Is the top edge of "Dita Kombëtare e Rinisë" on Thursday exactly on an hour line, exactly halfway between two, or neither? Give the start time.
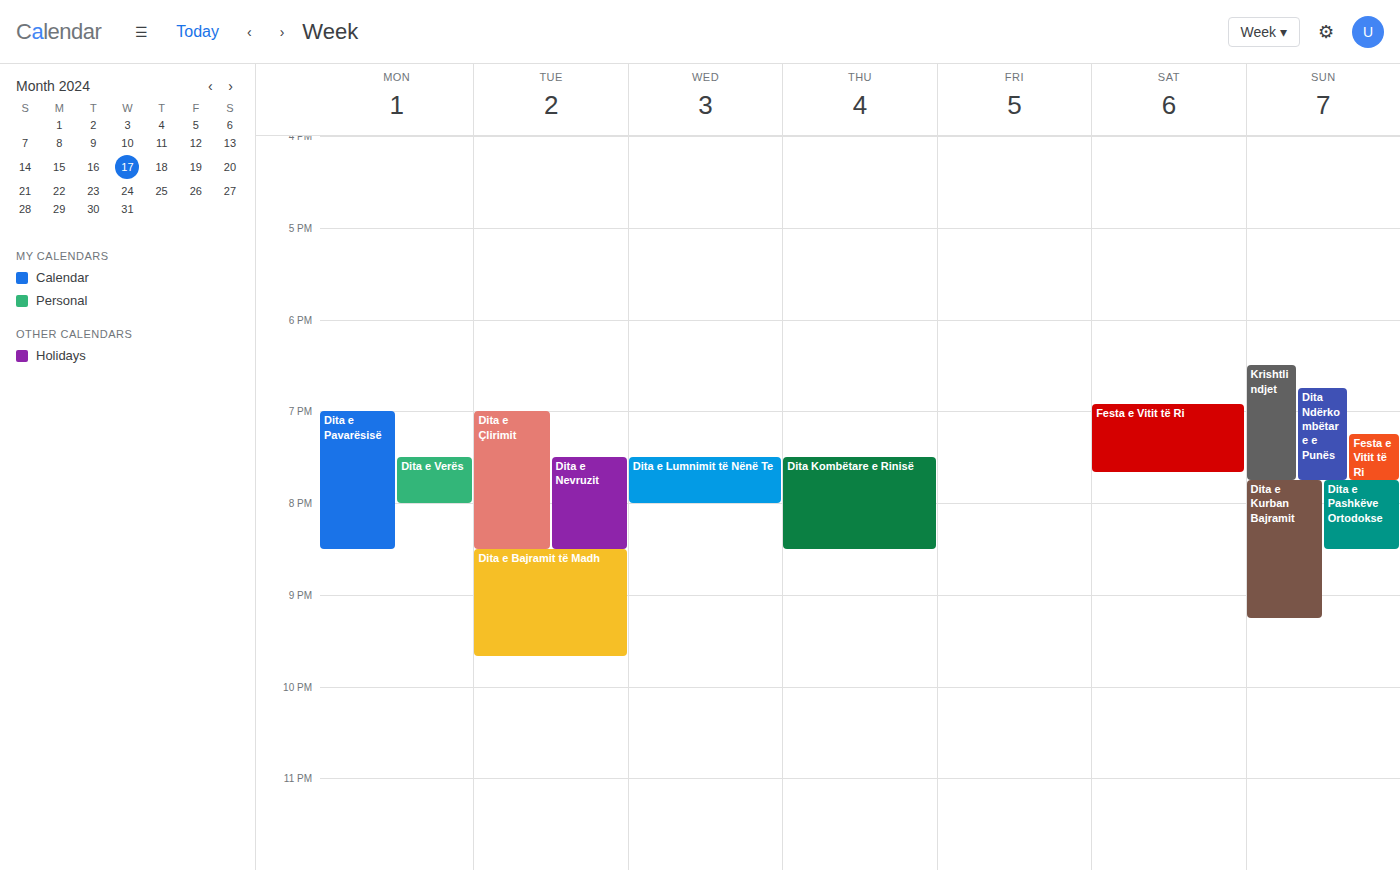
7:30 PM -- halfway between the 7 PM and 8 PM lines.